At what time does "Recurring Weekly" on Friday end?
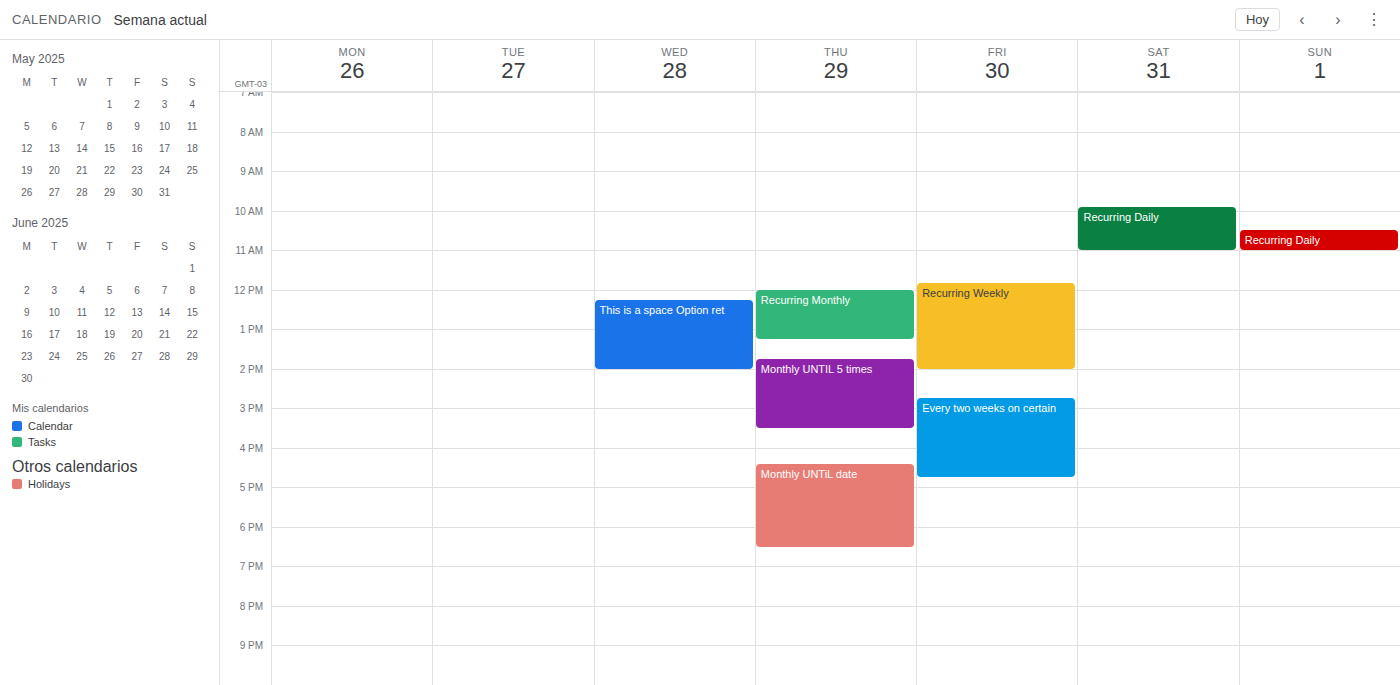
2:00 PM